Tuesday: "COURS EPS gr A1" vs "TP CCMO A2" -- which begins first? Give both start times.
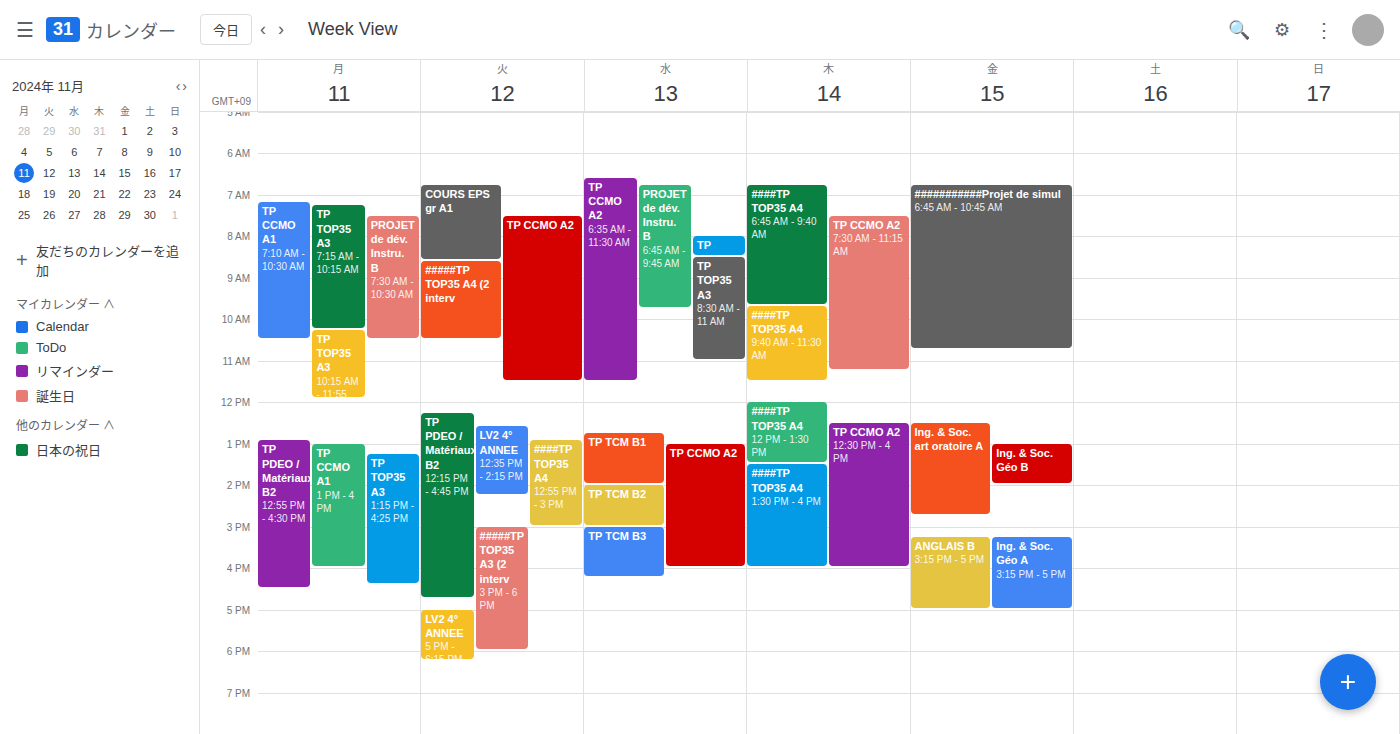
"COURS EPS gr A1" 6:45 AM; "TP CCMO A2" 7:30 AM.